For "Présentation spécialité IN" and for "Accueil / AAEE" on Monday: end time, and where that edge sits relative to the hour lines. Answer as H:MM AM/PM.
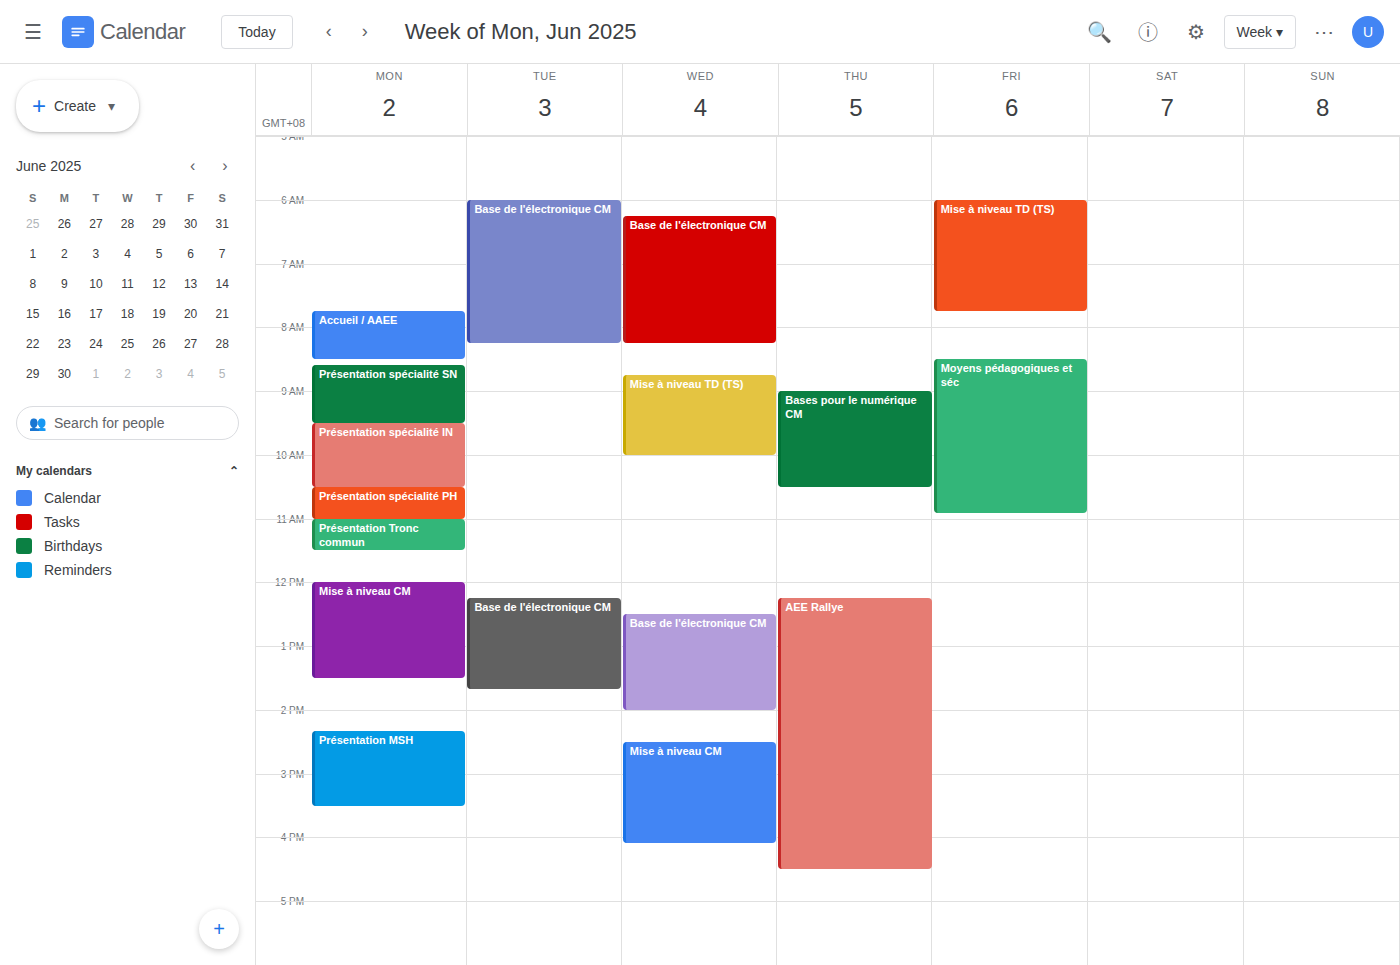
"Présentation spécialité IN": 10:30 AM, halfway between the 10 AM and 11 AM lines. "Accueil / AAEE": 8:30 AM, halfway between the 8 AM and 9 AM lines.